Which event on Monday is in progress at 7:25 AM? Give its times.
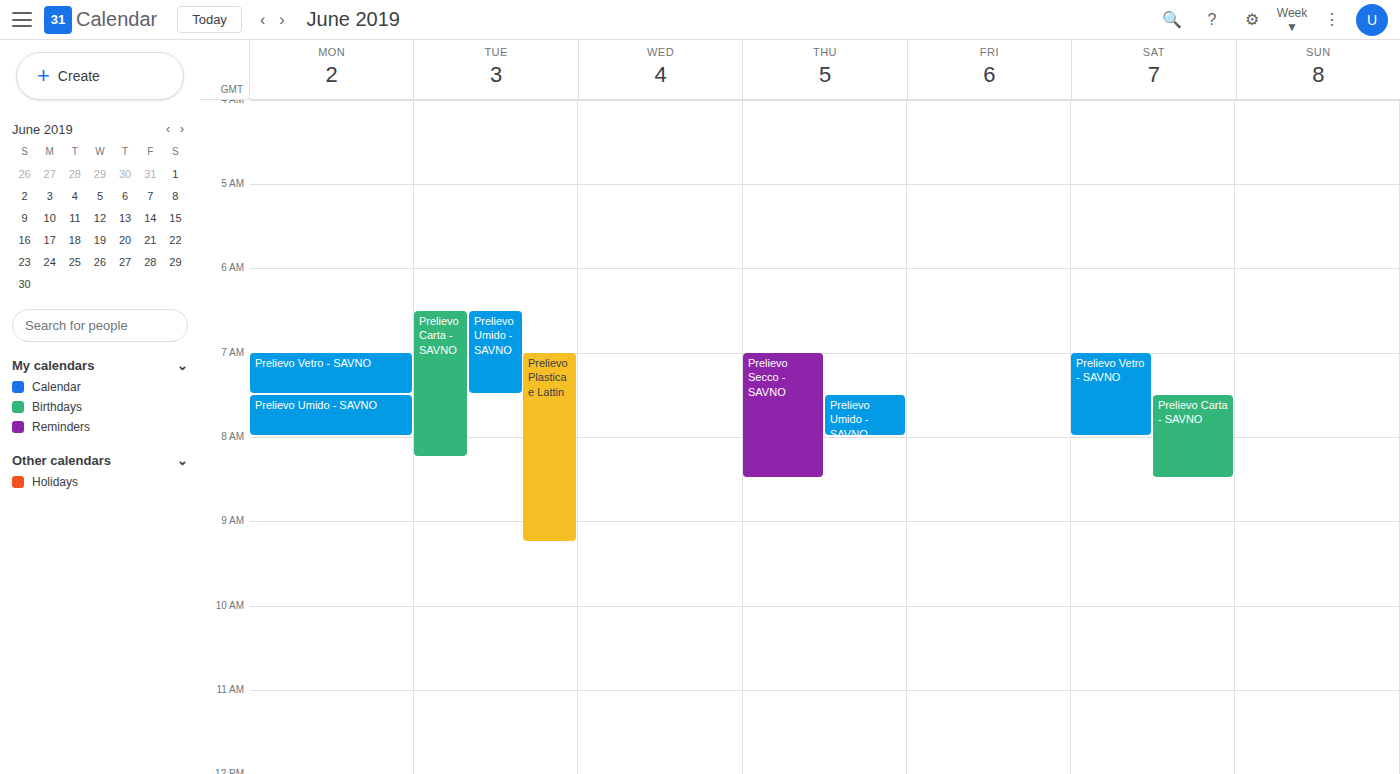
"Prelievo Vetro - SAVNO", 7:00 AM to 7:30 AM